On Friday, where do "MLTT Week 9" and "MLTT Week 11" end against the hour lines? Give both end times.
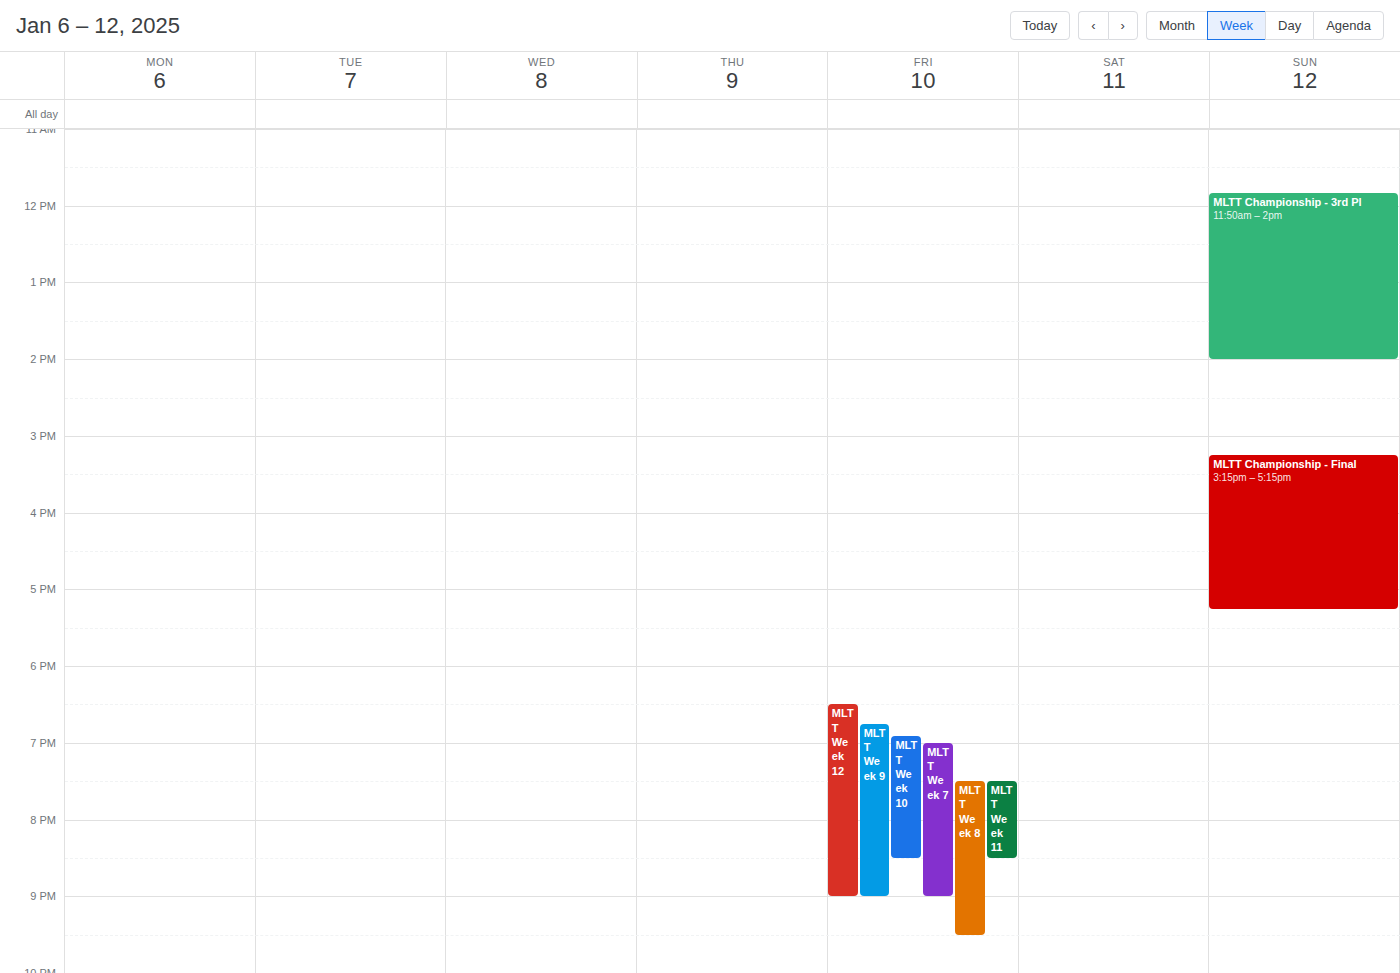
"MLTT Week 9": 21:00, exactly on the 21:00 line. "MLTT Week 11": 20:30, halfway between the 20:00 and 21:00 lines.